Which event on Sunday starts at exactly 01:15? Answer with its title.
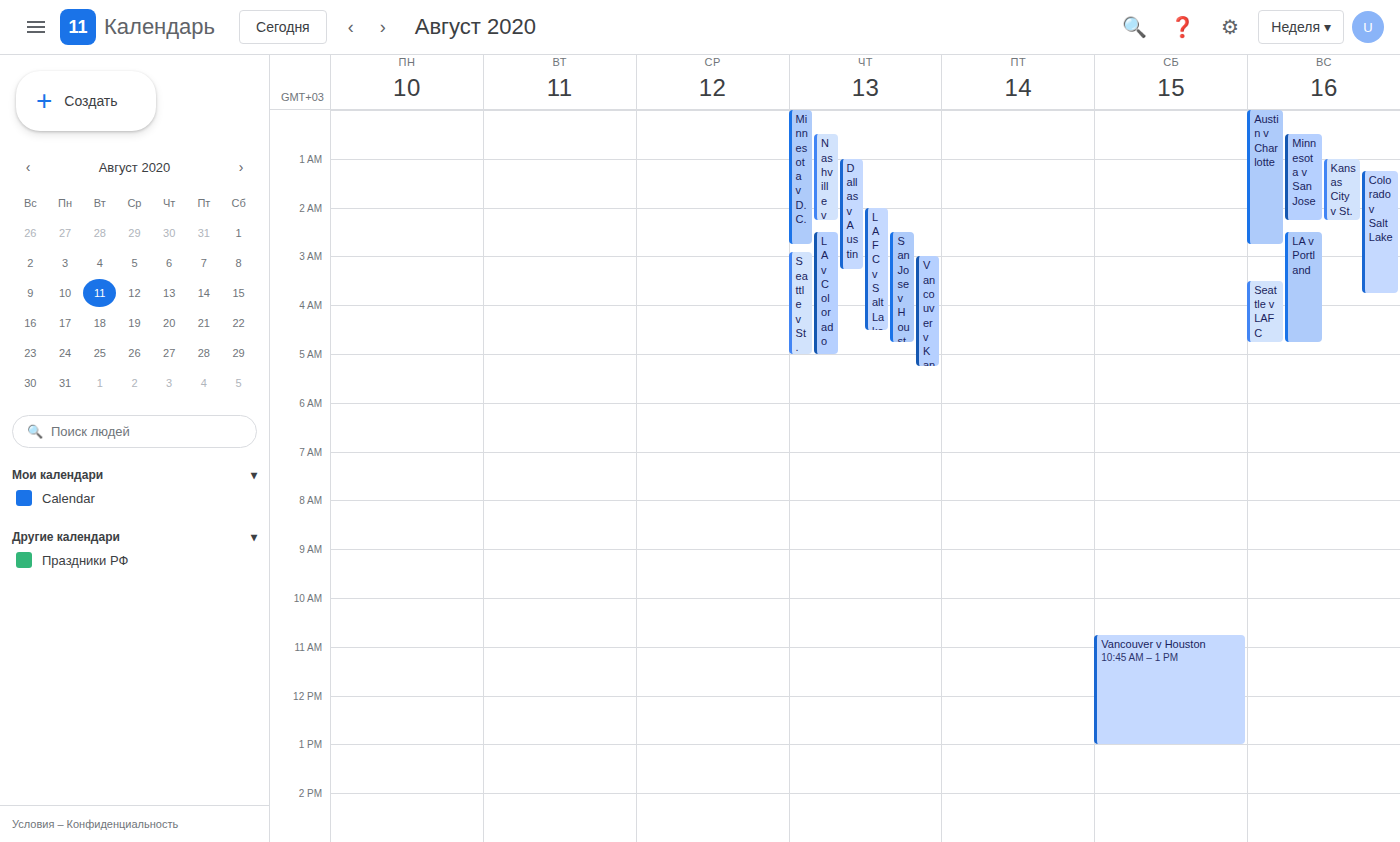
"Colorado v Salt Lake"